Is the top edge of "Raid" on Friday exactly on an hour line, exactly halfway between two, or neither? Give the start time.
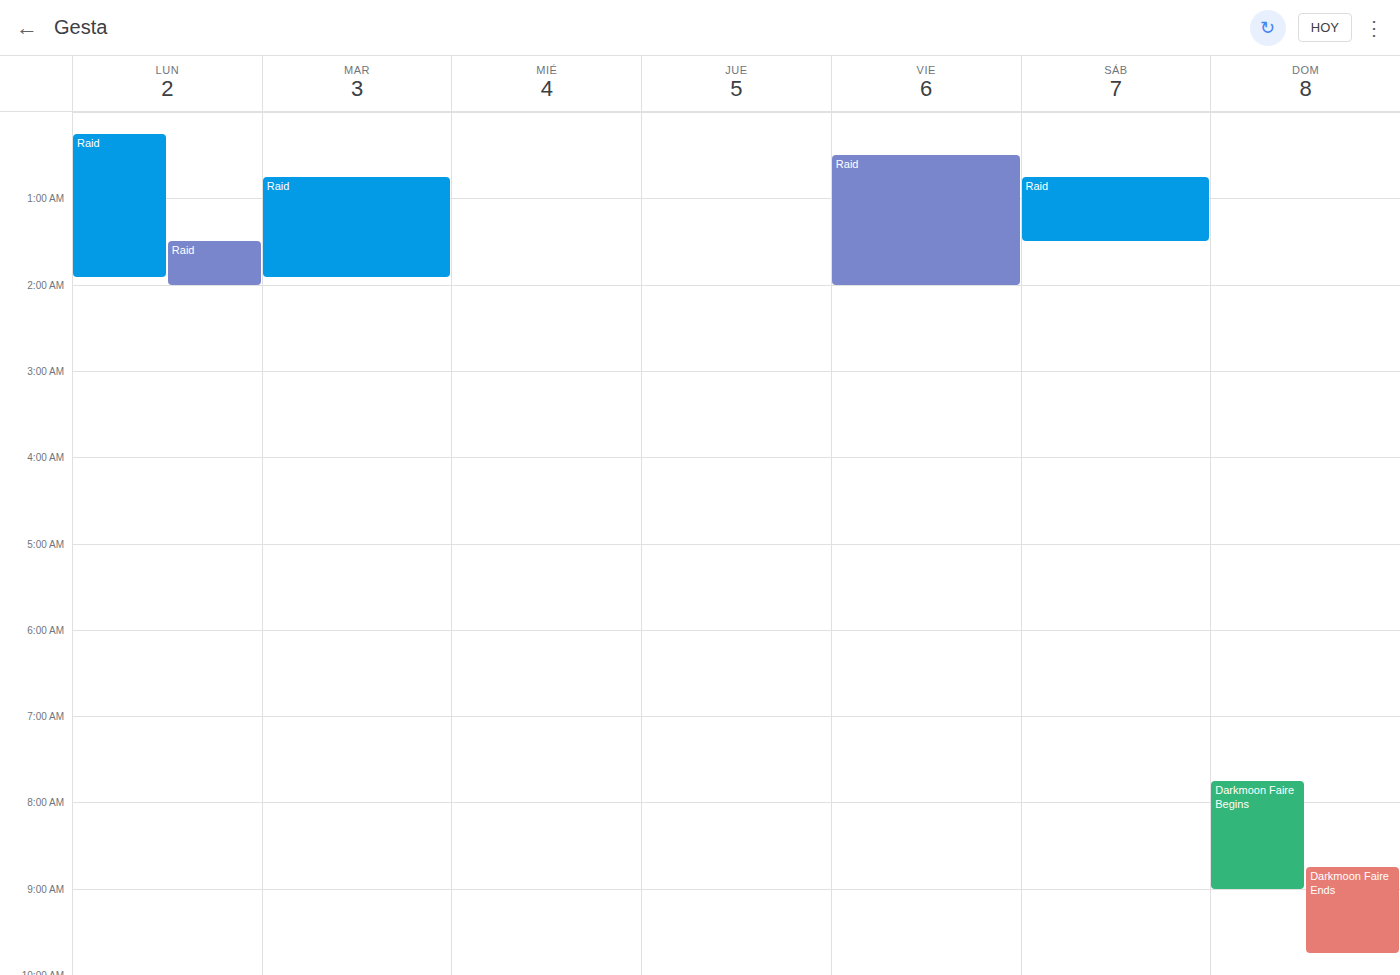
12:30 AM -- halfway between the 12 AM and 1 AM lines.